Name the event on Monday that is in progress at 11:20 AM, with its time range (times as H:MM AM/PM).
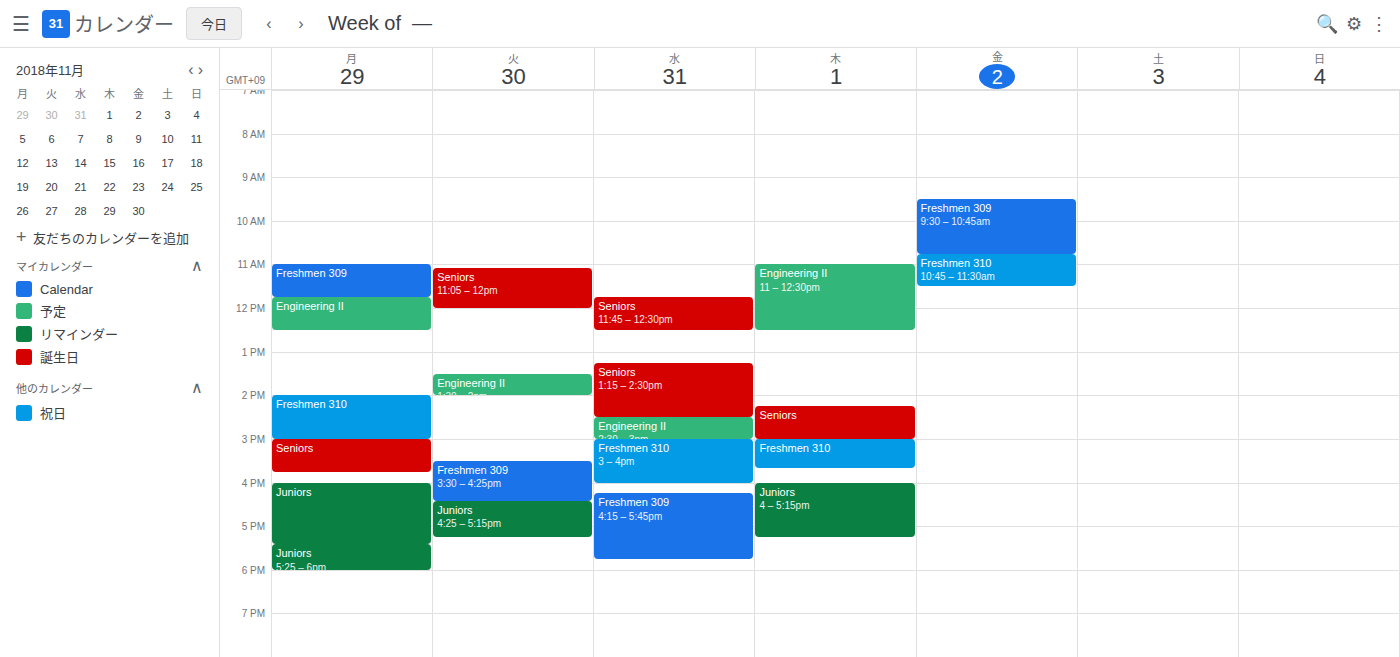
"Freshmen 309", 11:00 AM to 11:45 AM